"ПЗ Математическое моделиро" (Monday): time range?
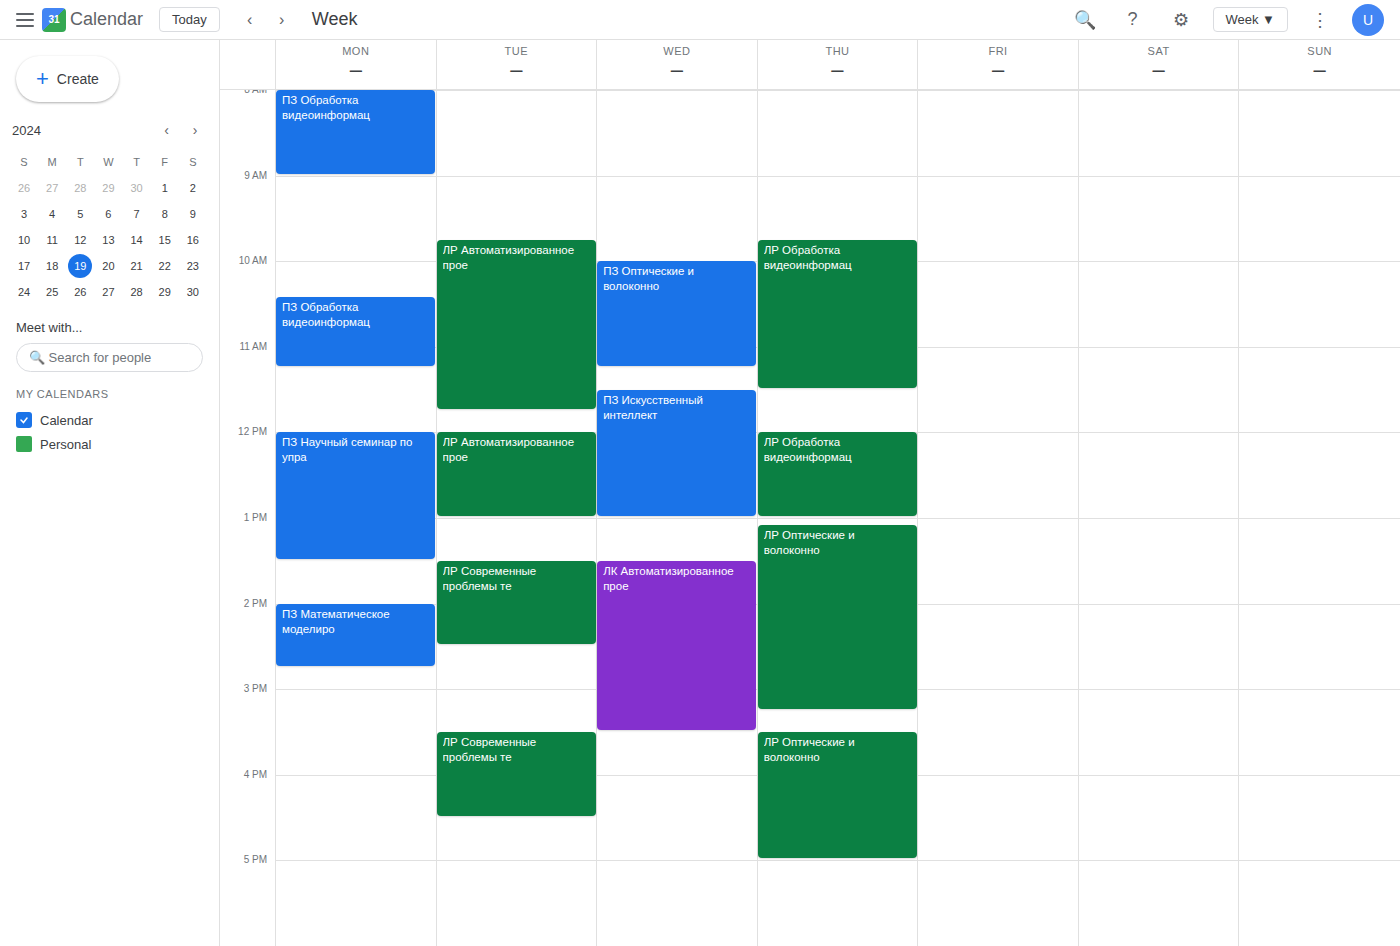
14:00 to 14:45